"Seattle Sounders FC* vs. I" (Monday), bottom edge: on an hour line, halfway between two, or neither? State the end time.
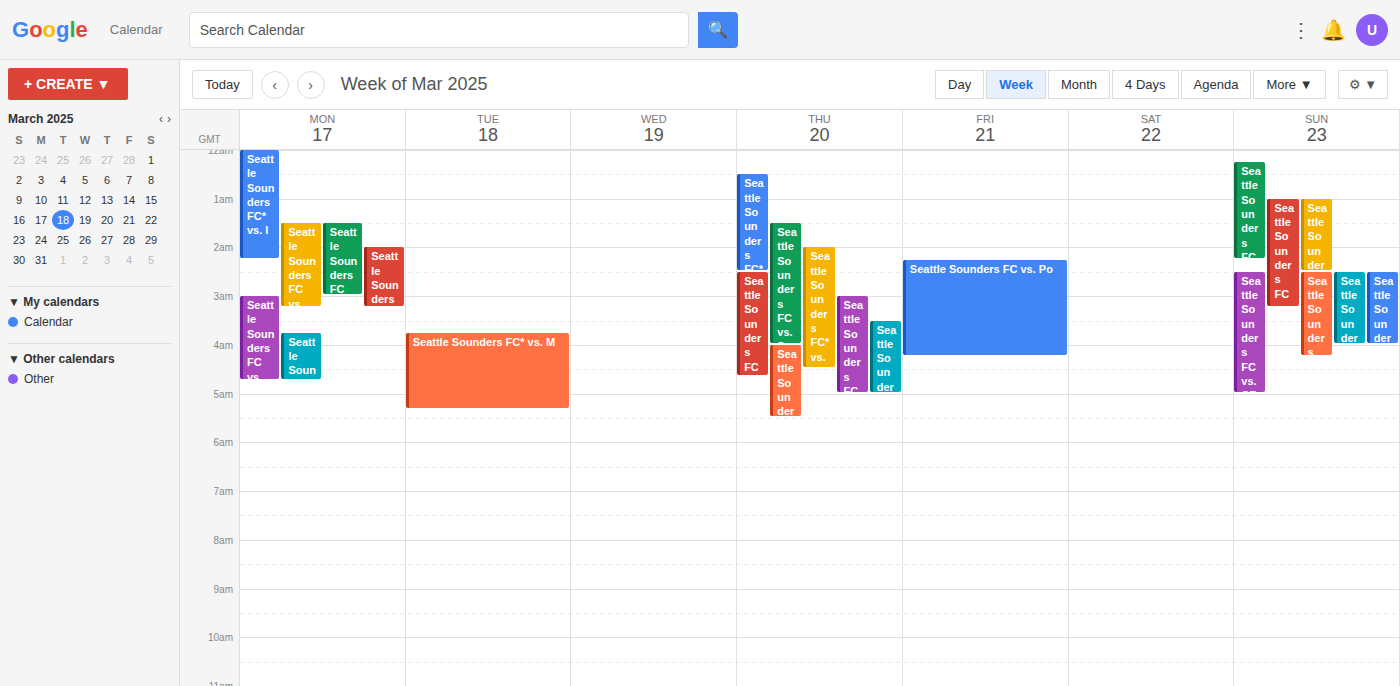
02:15 -- neither: a quarter of the way from the 02:00 line to the 03:00 line.